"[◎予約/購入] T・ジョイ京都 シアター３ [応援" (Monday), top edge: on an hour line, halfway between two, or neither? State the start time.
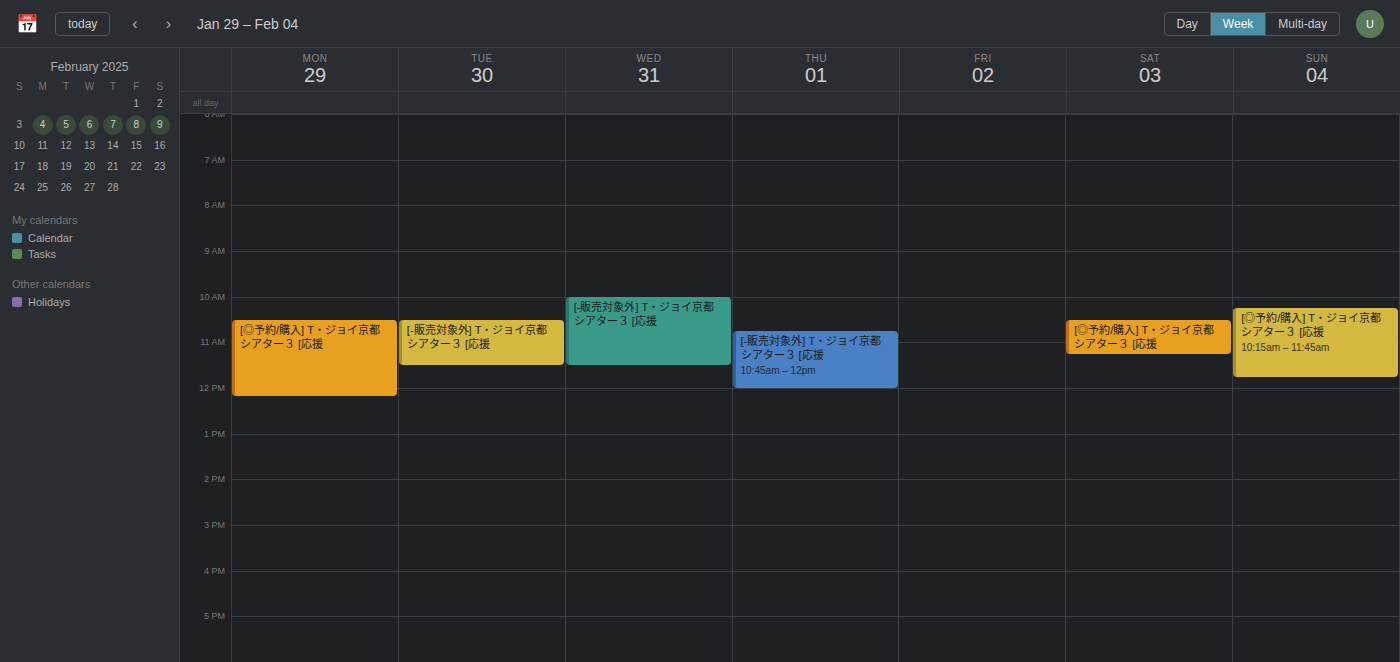
10:30 -- halfway between the 10:00 and 11:00 lines.